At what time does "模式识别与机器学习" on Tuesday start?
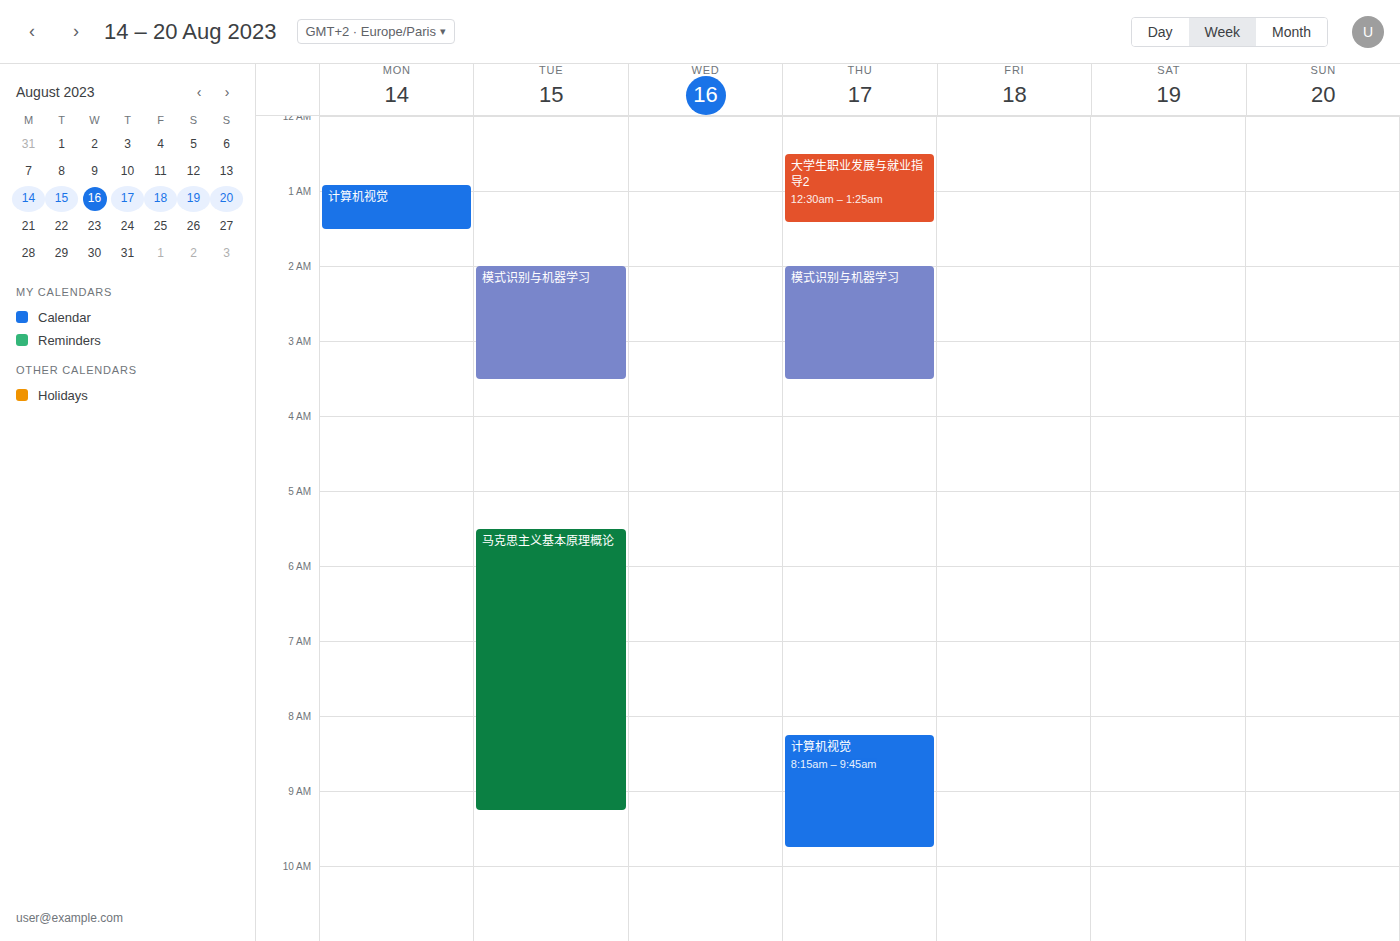
2:00 AM